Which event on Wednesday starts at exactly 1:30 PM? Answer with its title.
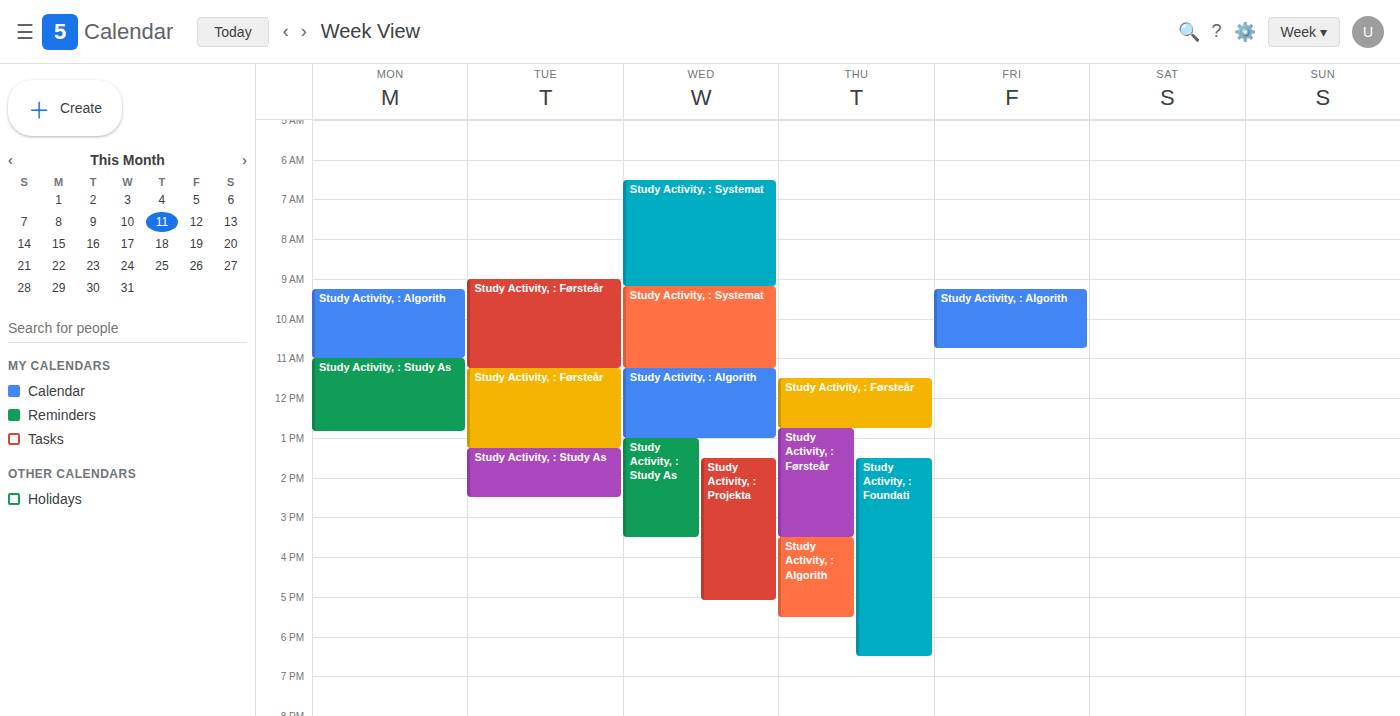
"Study Activity, : Projekta"